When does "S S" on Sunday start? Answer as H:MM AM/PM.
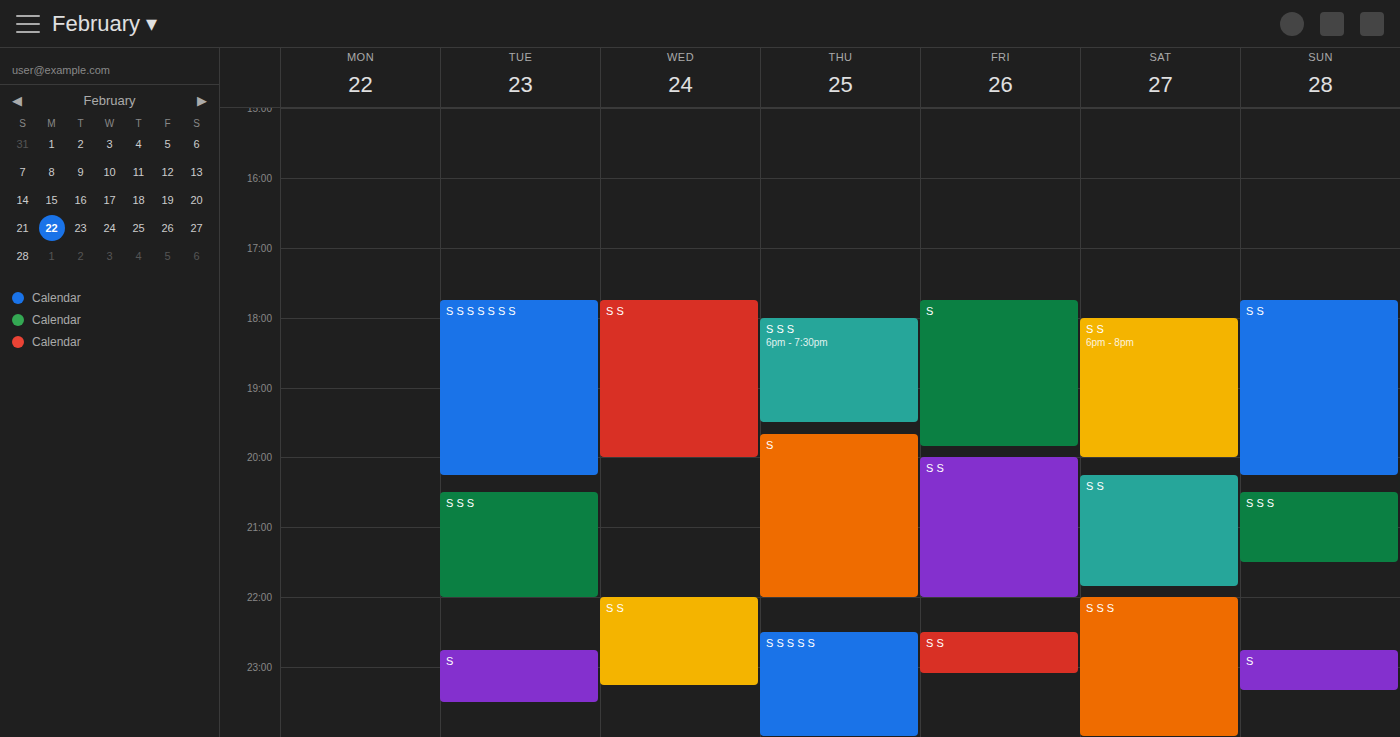
5:45 PM